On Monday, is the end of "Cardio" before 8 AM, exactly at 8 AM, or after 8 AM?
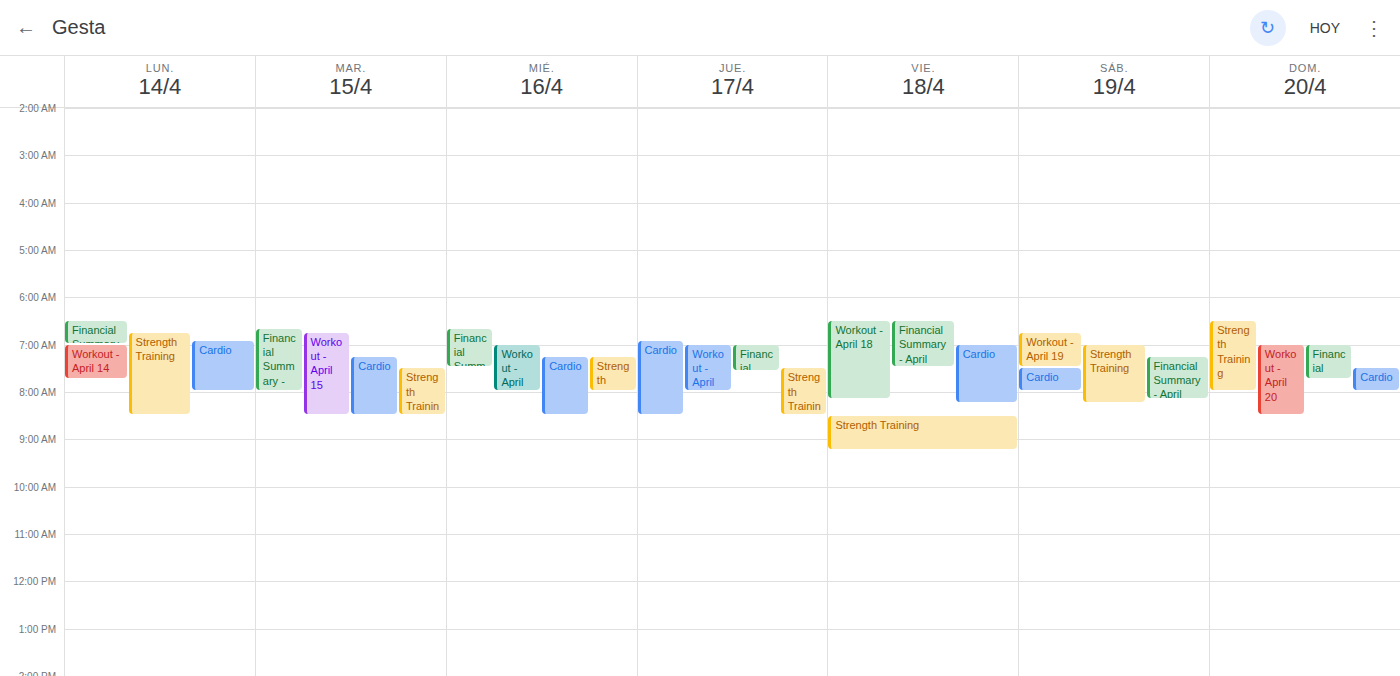
8:00 AM -- exactly at 8 AM, on the 8 AM line.